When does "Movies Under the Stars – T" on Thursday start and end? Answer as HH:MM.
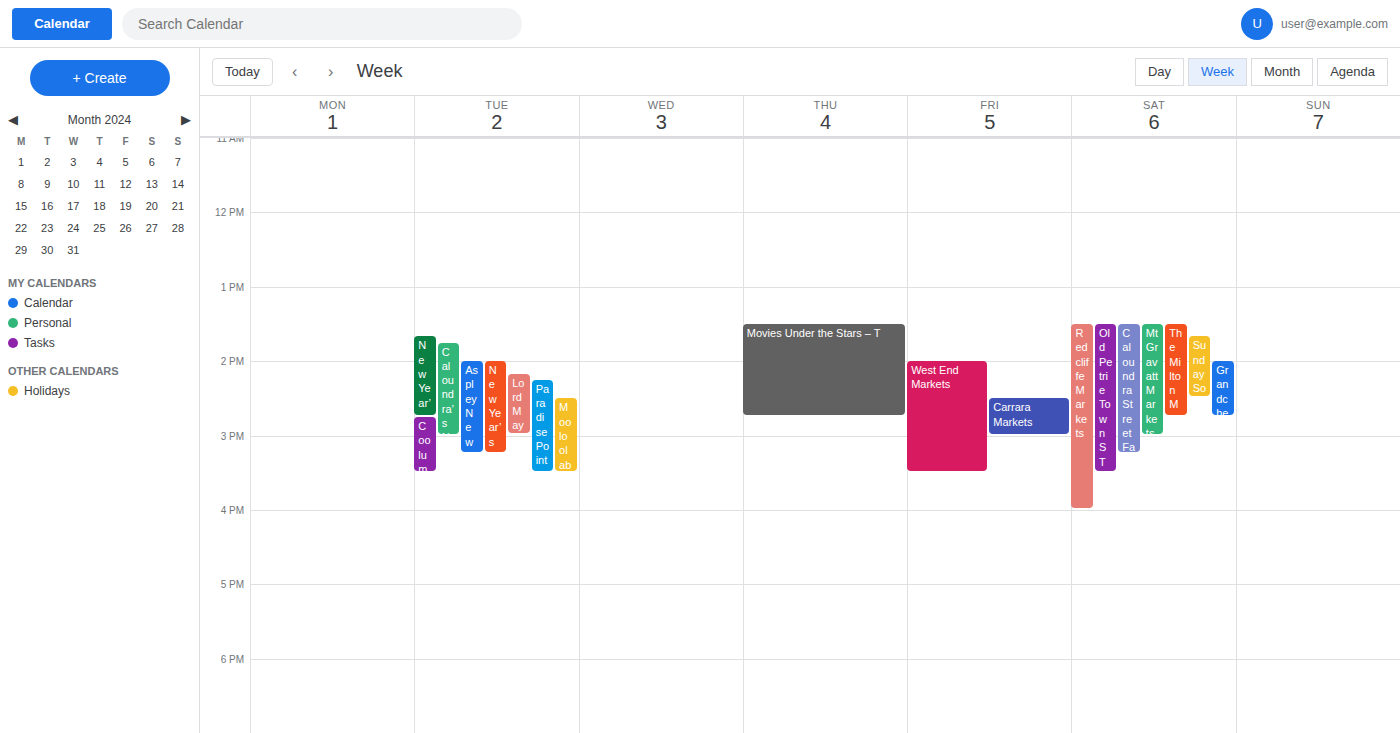
13:30 to 14:45